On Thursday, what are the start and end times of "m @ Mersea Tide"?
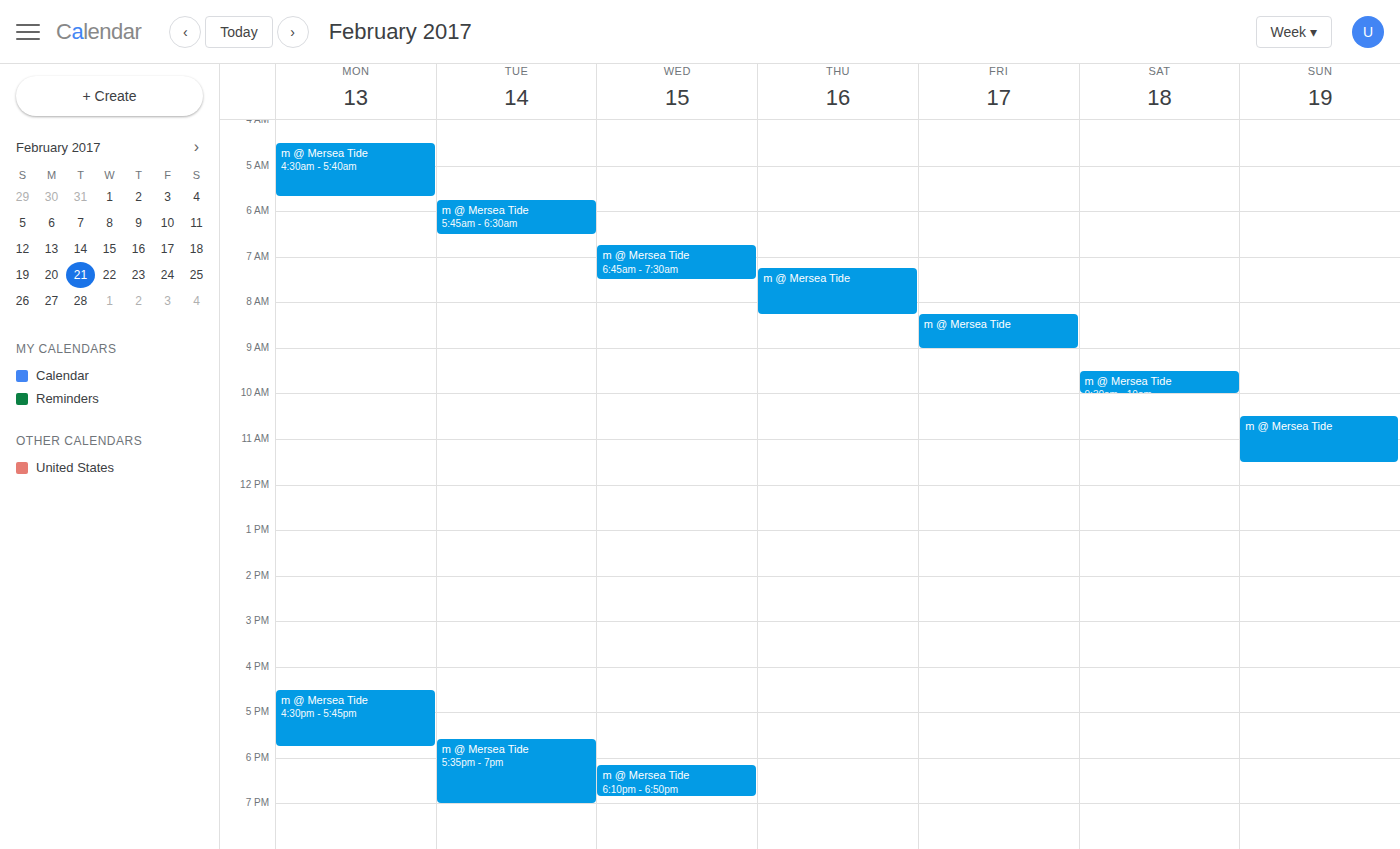
7:15 AM to 8:15 AM